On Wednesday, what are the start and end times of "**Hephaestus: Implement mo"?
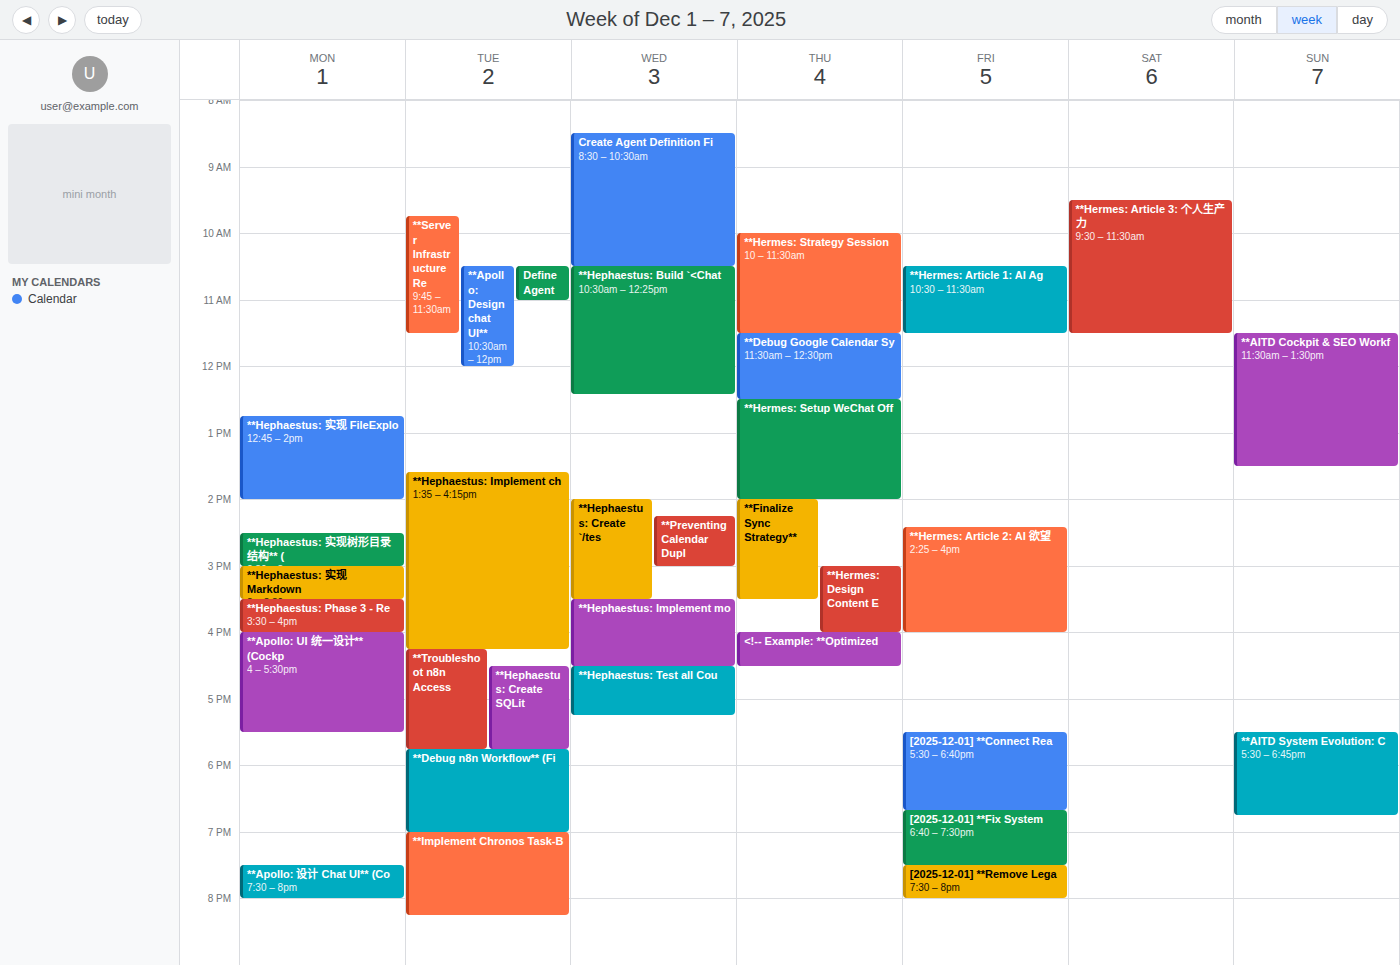
3:30 PM to 4:30 PM